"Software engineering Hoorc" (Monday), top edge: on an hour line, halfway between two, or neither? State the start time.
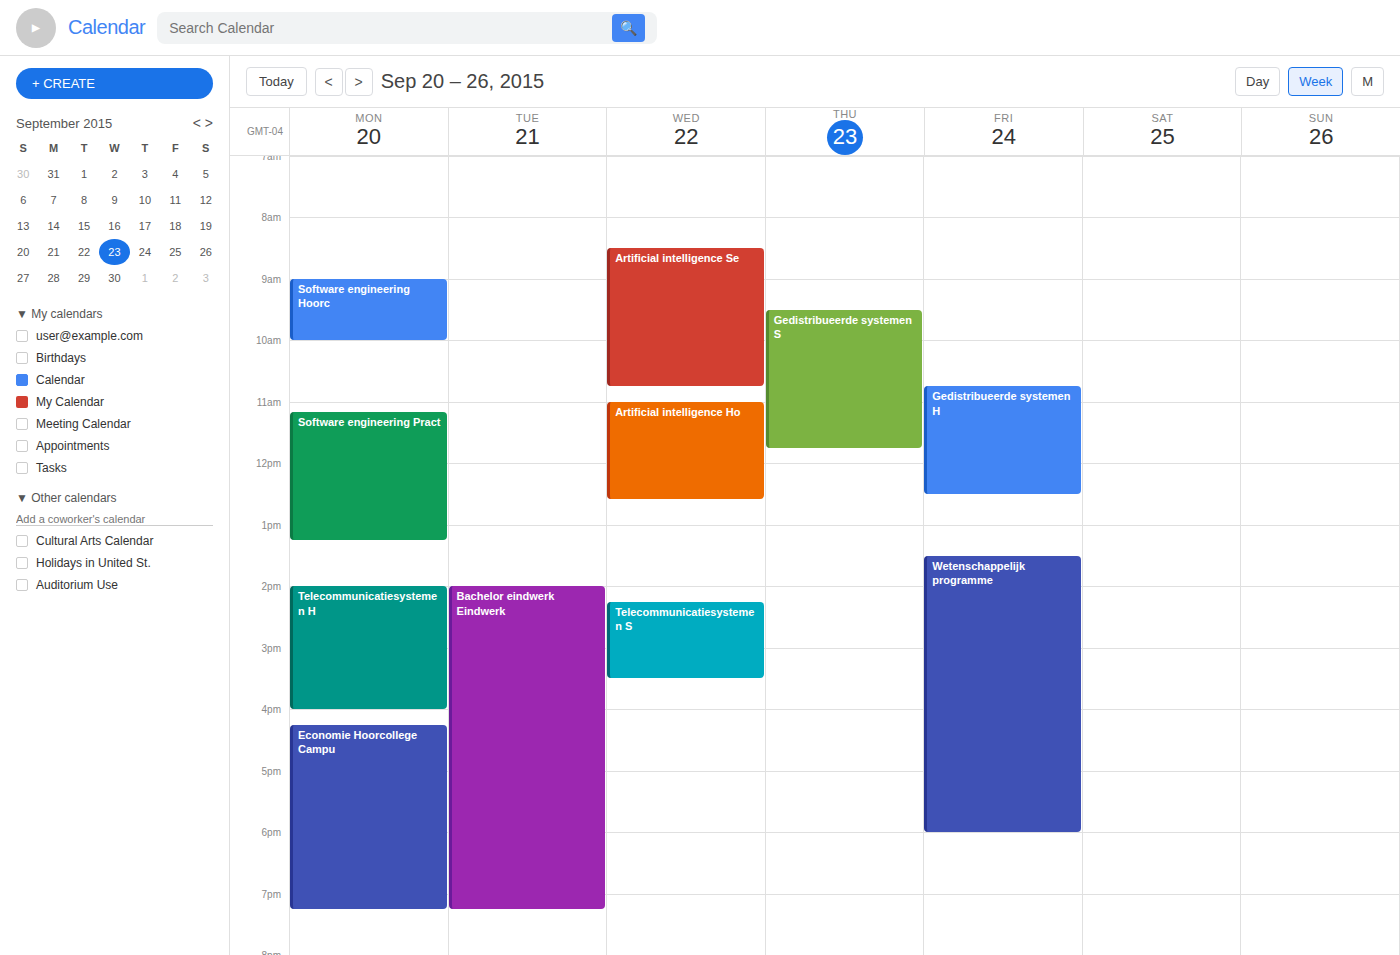
9:00 AM -- exactly on the 9 AM line.